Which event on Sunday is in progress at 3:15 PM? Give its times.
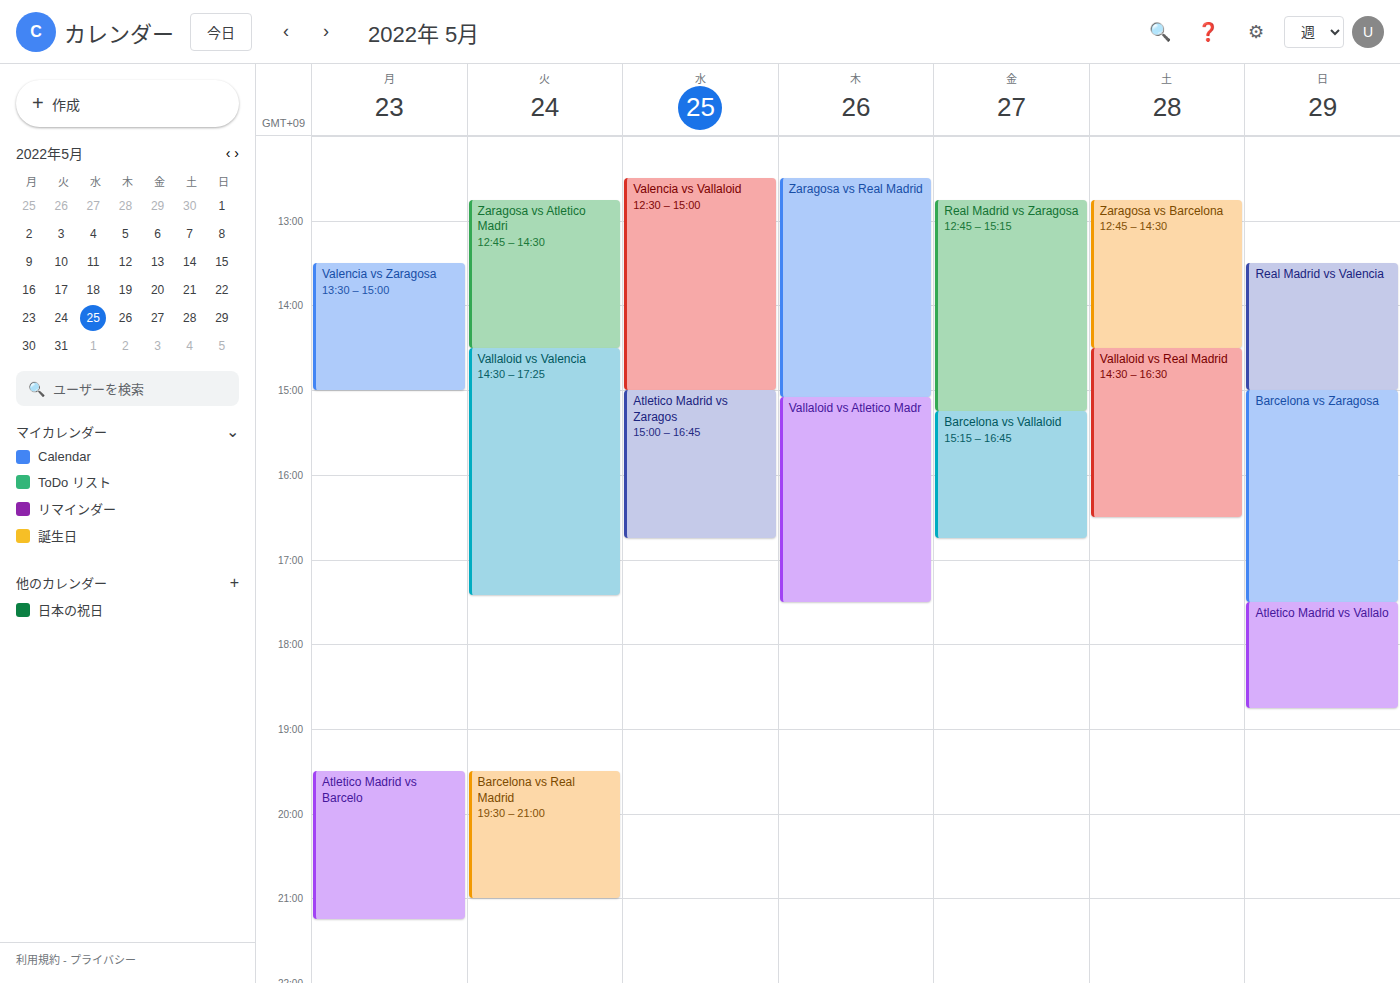
"Barcelona vs Zaragosa", 3:00 PM to 5:30 PM